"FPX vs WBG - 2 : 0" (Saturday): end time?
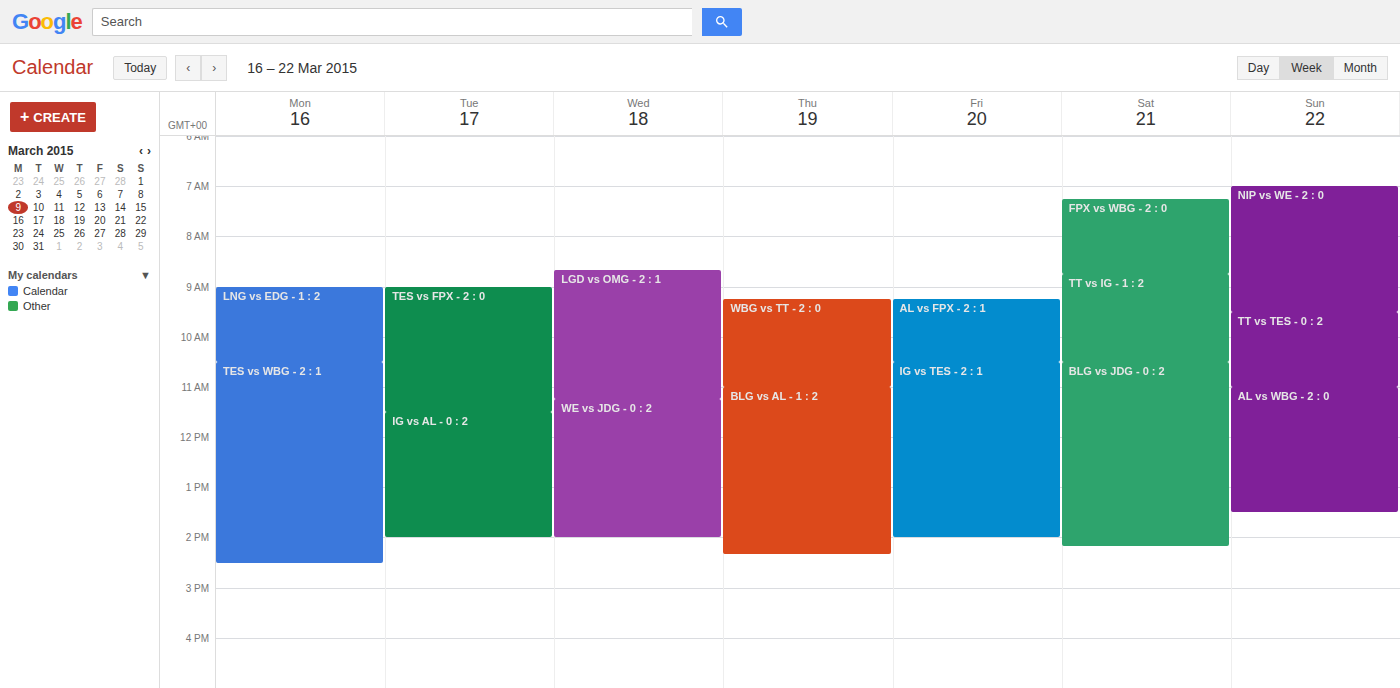
8:45 AM